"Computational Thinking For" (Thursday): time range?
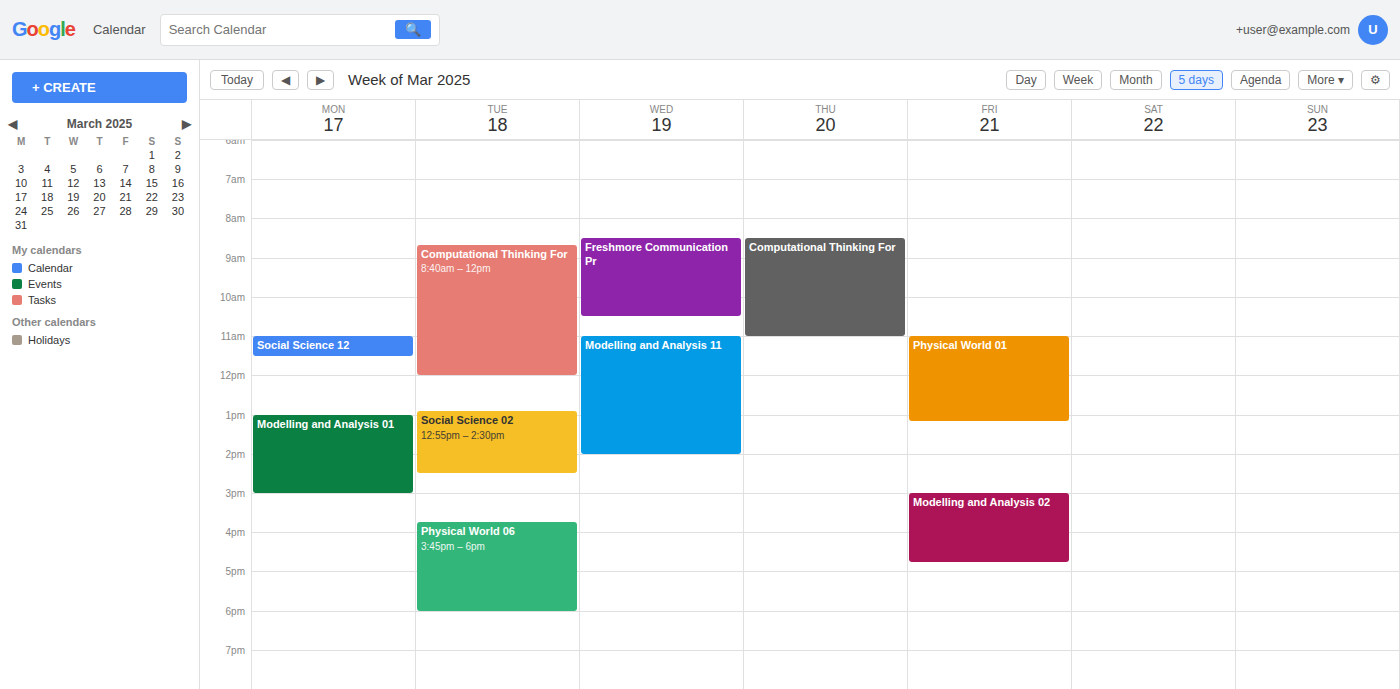
8:30 AM to 11:00 AM